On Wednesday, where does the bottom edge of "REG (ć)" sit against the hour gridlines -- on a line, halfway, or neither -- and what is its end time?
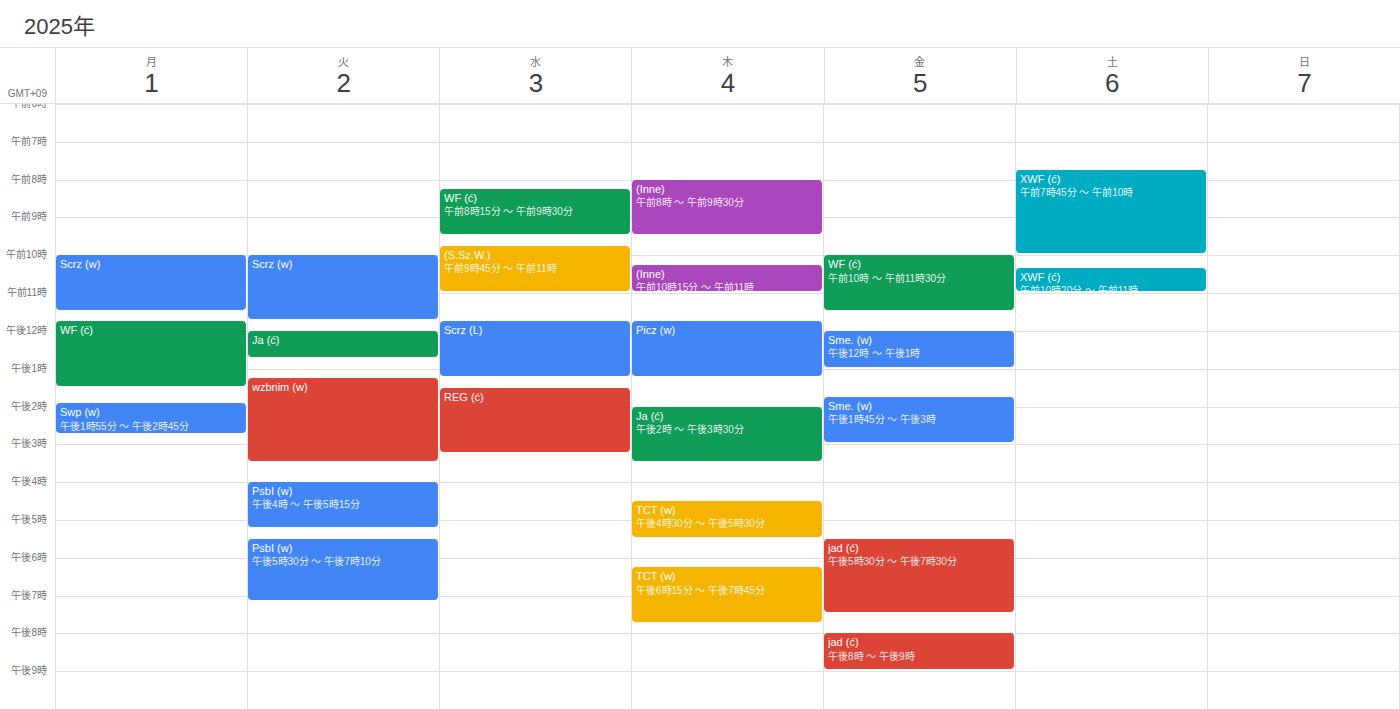
15:15 -- neither: a quarter of the way from the 15:00 line to the 16:00 line.